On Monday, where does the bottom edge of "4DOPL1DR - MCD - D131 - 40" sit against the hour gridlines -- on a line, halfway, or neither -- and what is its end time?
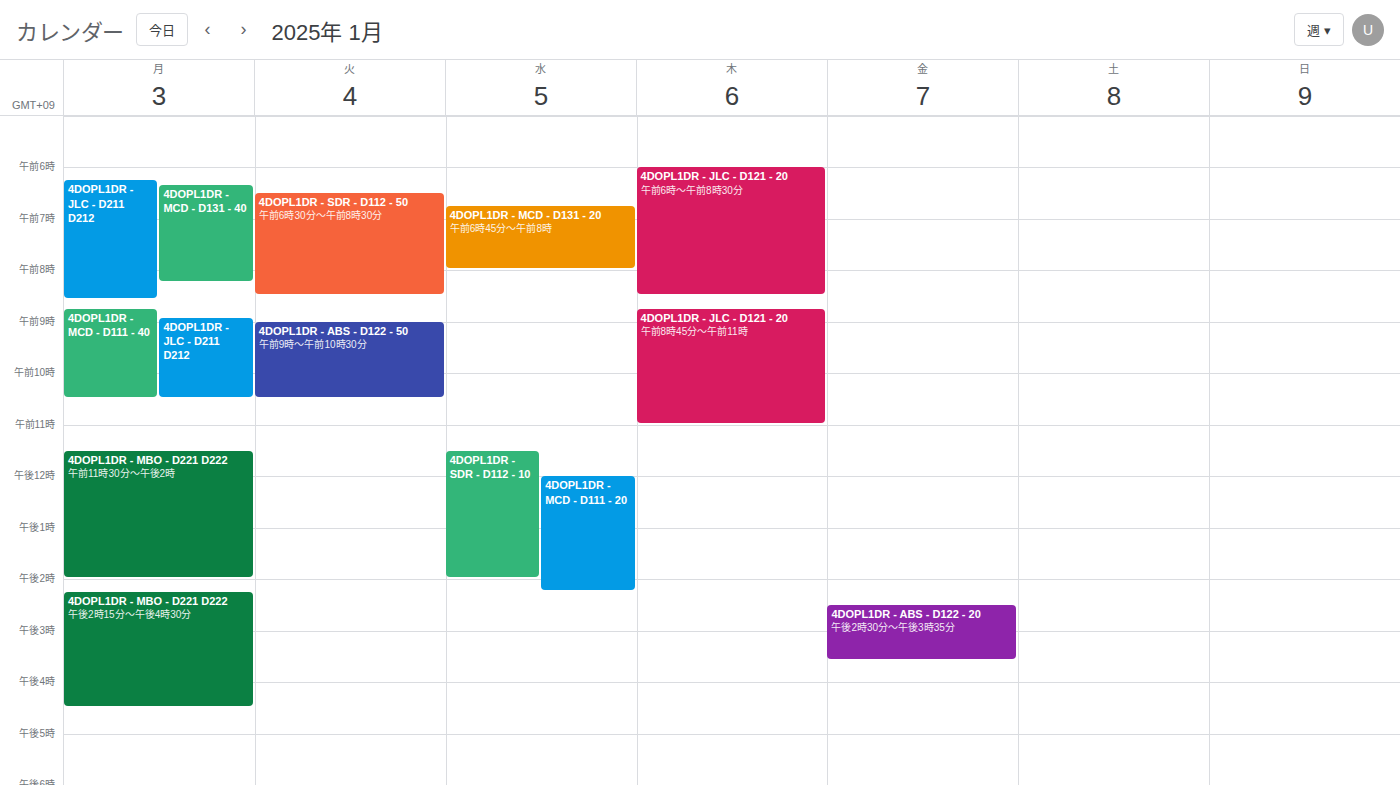
8:15 AM -- neither: a quarter of the way from the 8 AM line to the 9 AM line.